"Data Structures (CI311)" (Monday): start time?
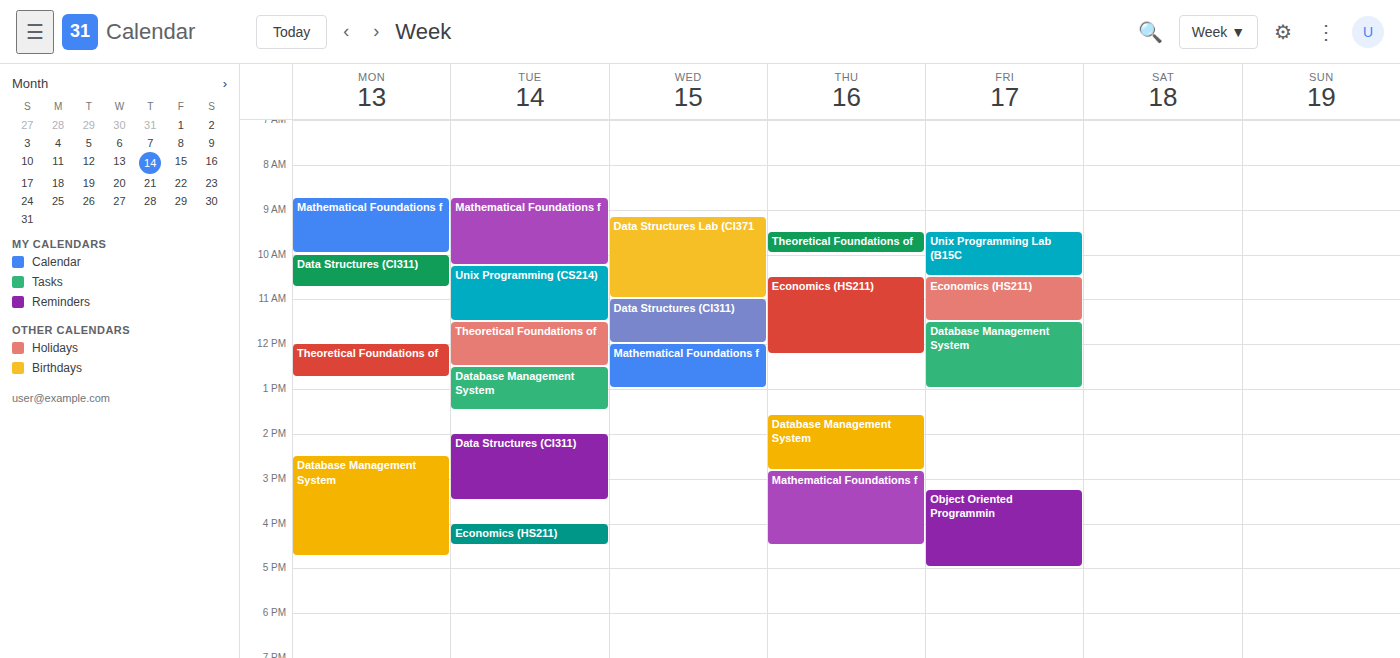
10:00 AM